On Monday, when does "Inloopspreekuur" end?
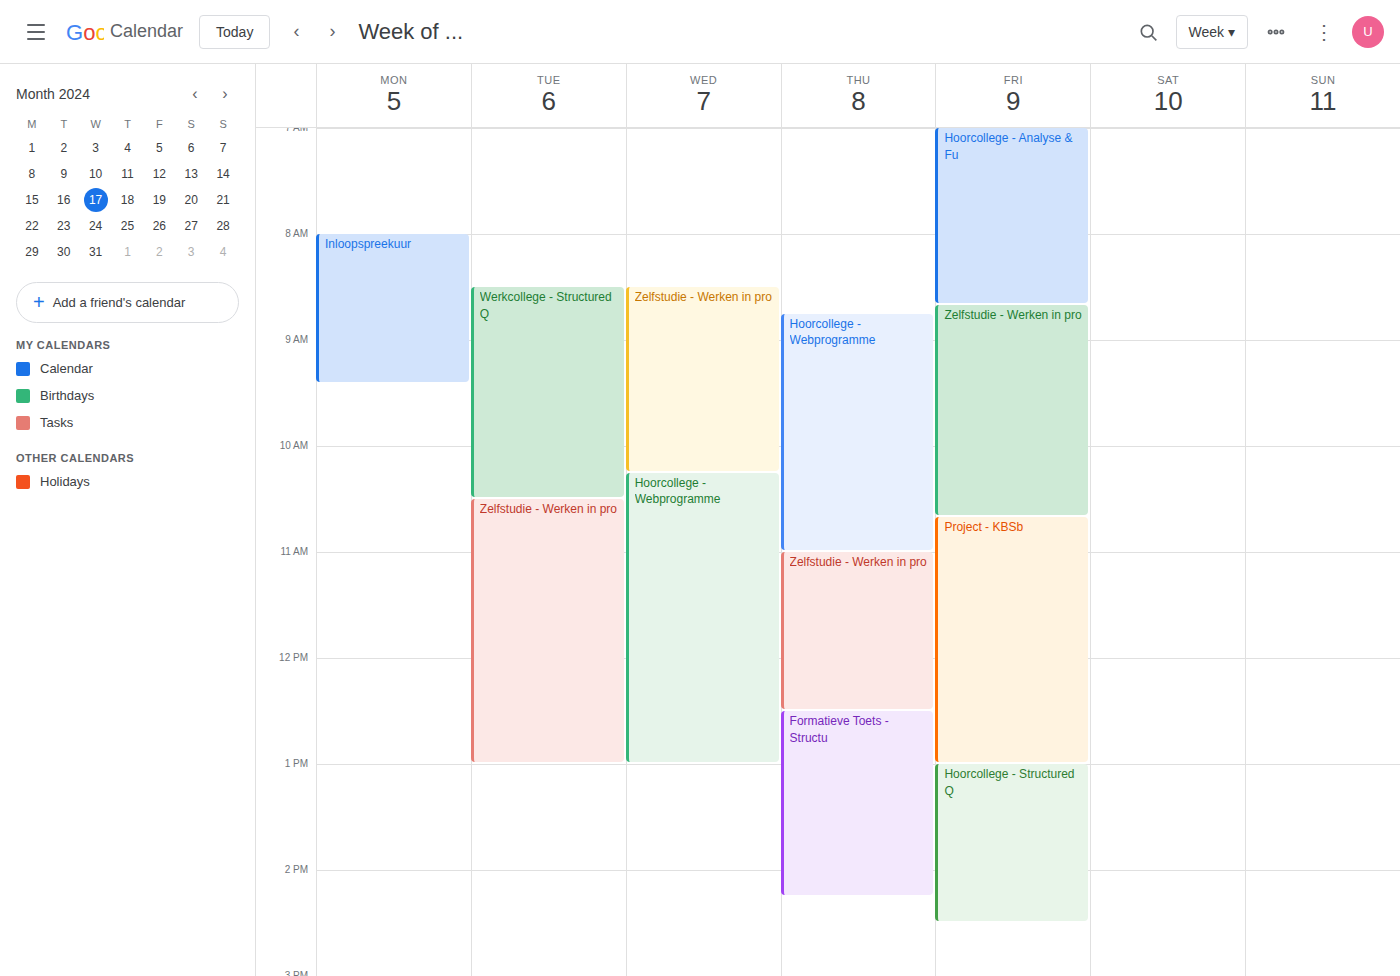
9:25 AM